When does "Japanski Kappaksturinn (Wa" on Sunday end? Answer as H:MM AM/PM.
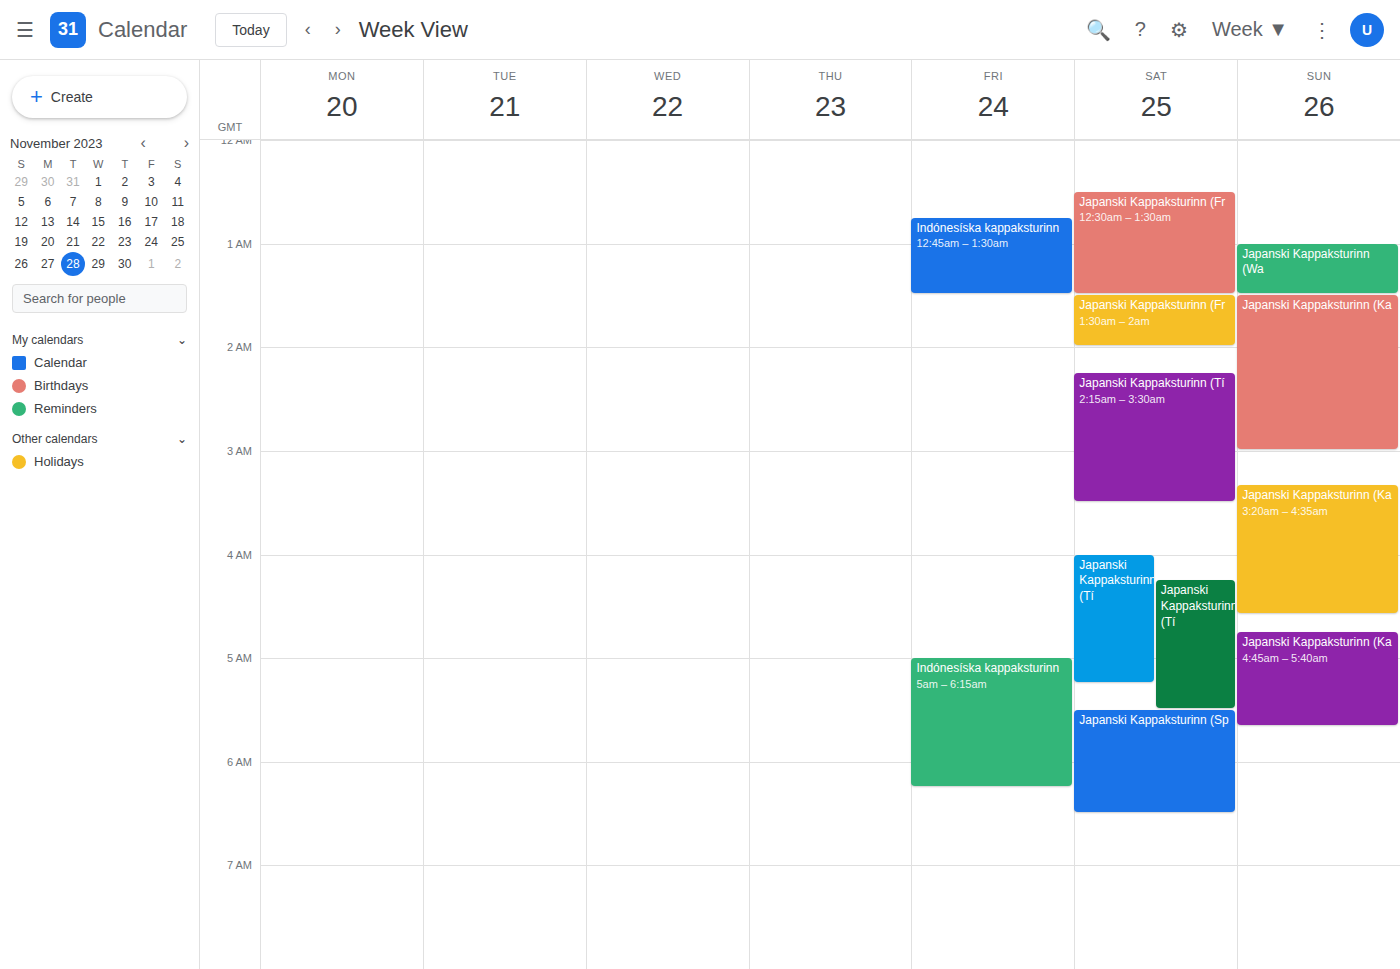
1:30 AM